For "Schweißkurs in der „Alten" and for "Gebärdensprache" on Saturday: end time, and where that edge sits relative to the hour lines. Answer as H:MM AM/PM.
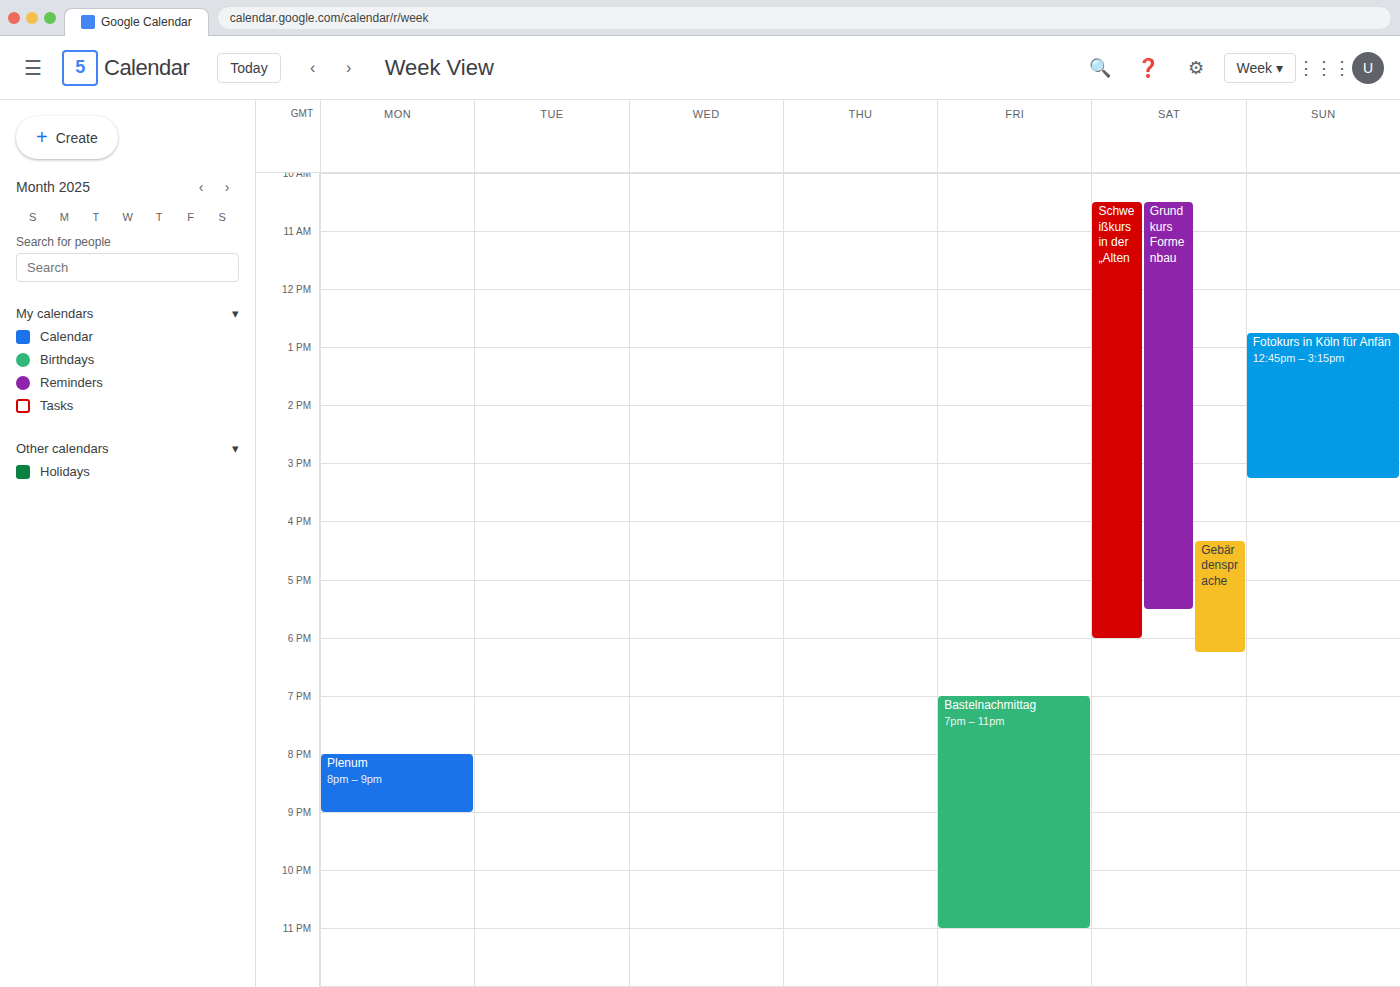
"Schweißkurs in der „Alten": 6:00 PM, exactly on the 6 PM line. "Gebärdensprache": 6:15 PM, neither: a quarter of the way from the 6 PM line to the 7 PM line.